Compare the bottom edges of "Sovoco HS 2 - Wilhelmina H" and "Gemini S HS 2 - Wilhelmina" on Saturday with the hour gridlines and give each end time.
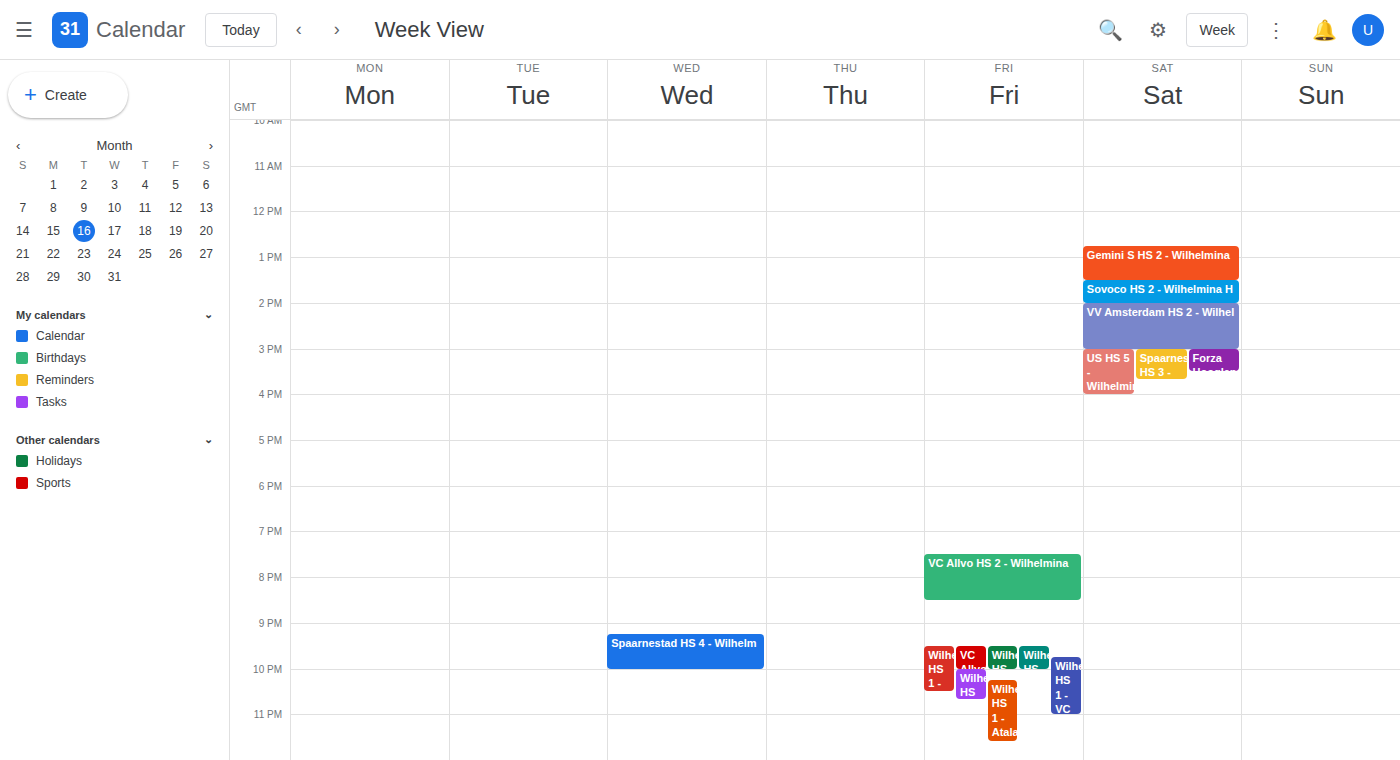
"Sovoco HS 2 - Wilhelmina H": 2:00 PM, exactly on the 2 PM line. "Gemini S HS 2 - Wilhelmina": 1:30 PM, halfway between the 1 PM and 2 PM lines.